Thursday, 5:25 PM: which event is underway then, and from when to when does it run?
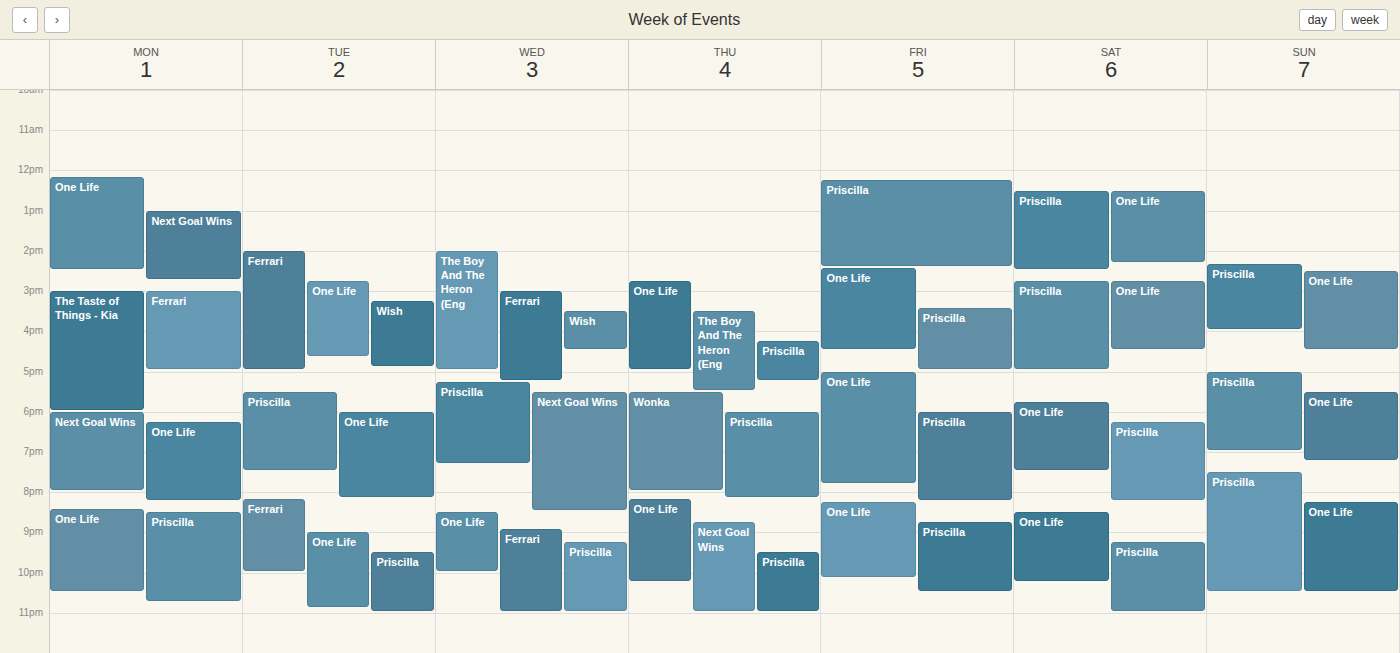
"The Boy And The Heron (Eng", 3:30 PM to 5:30 PM